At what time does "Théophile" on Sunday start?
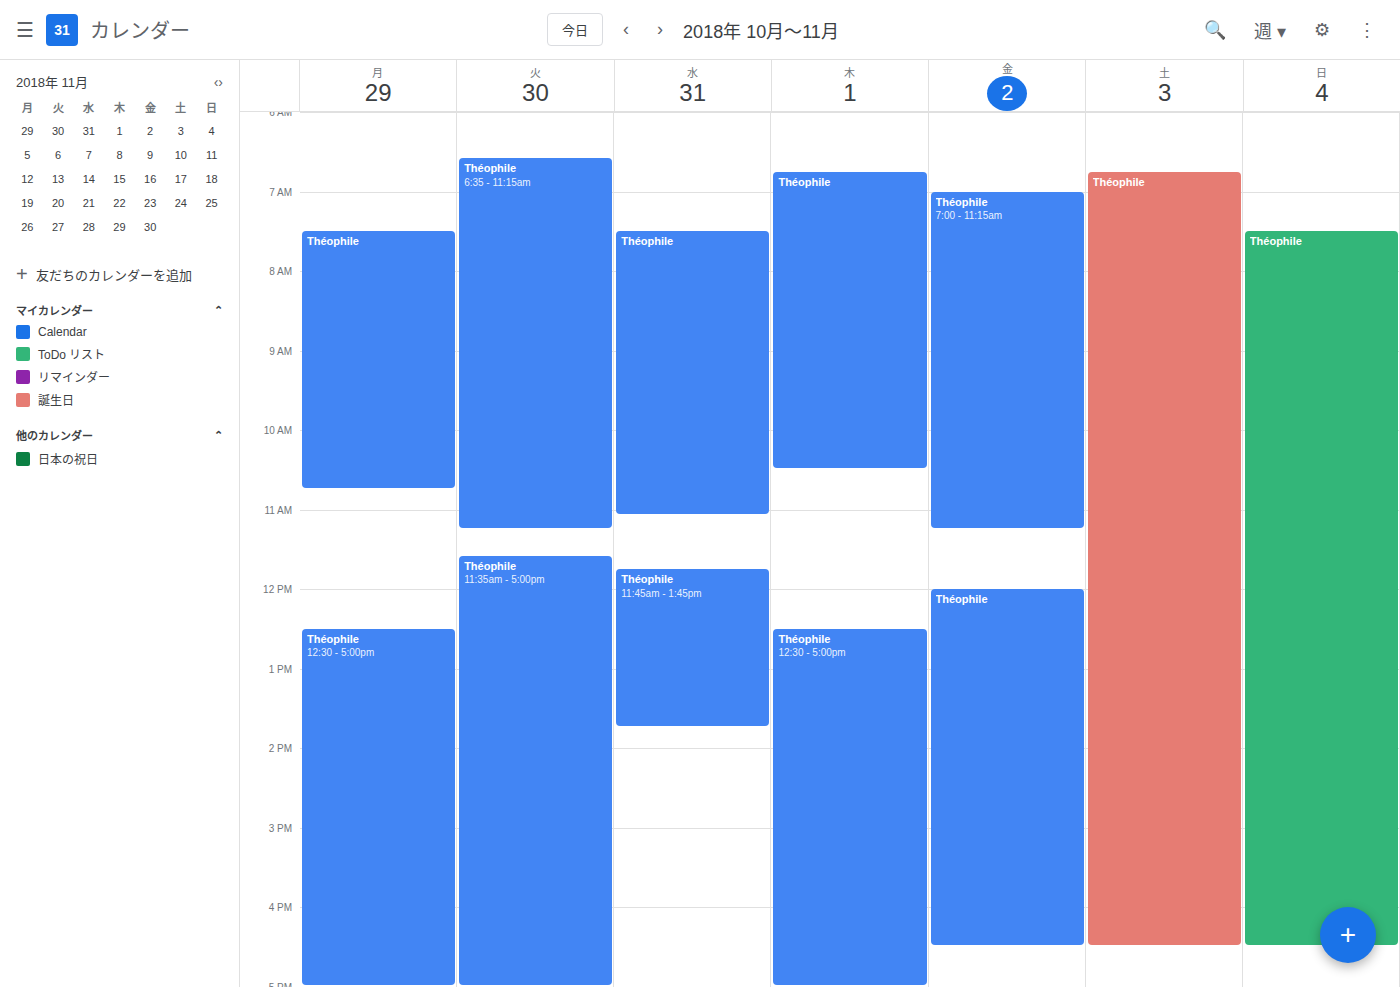
7:30 AM